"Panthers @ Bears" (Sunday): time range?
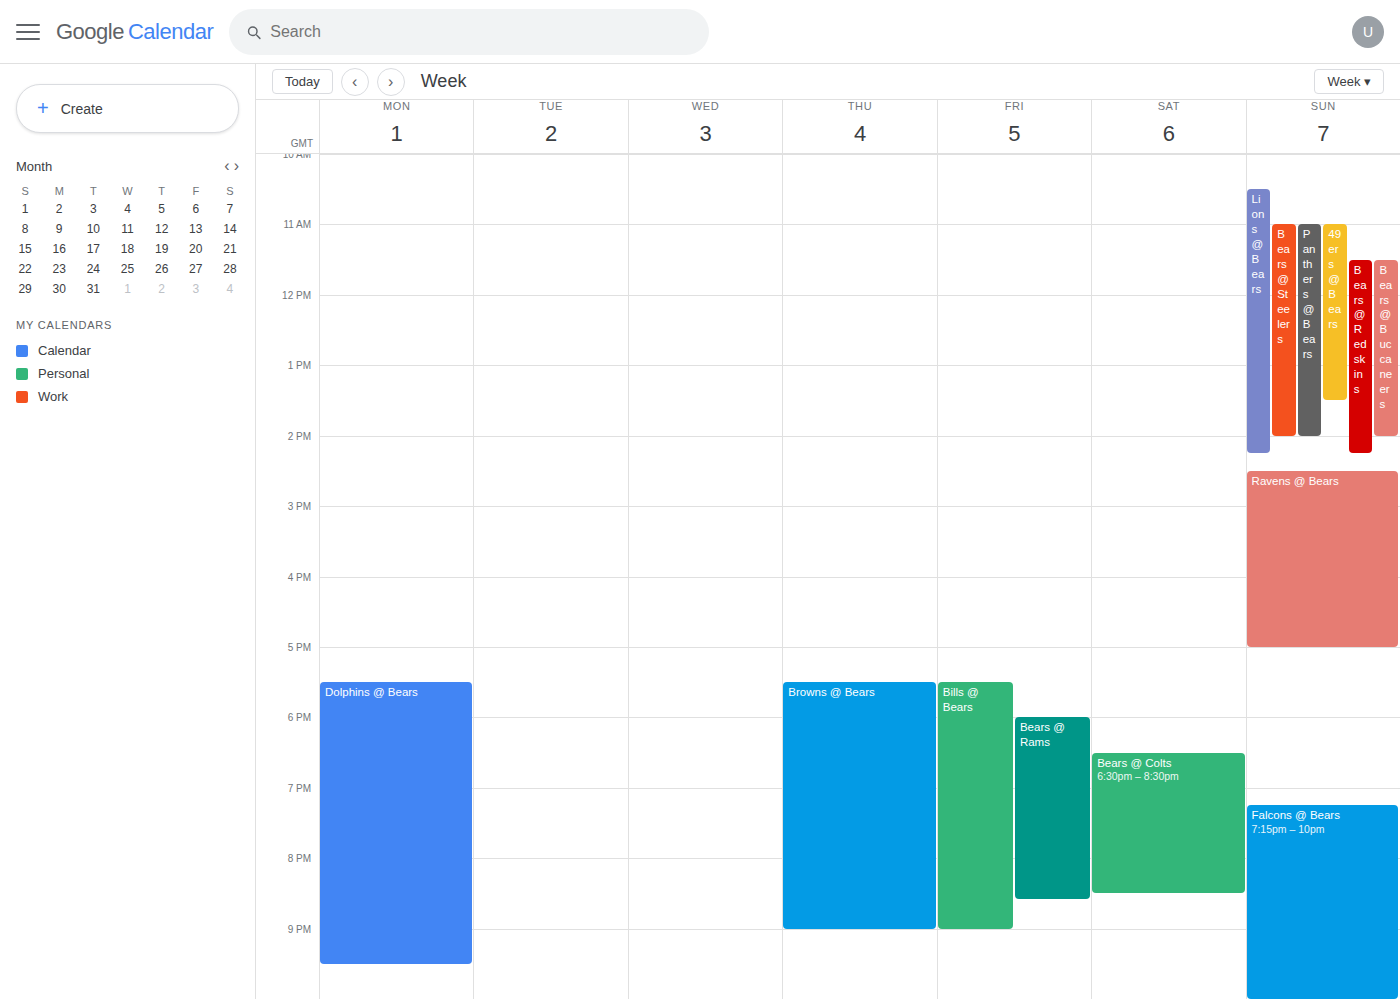
11:00 AM to 2:00 PM